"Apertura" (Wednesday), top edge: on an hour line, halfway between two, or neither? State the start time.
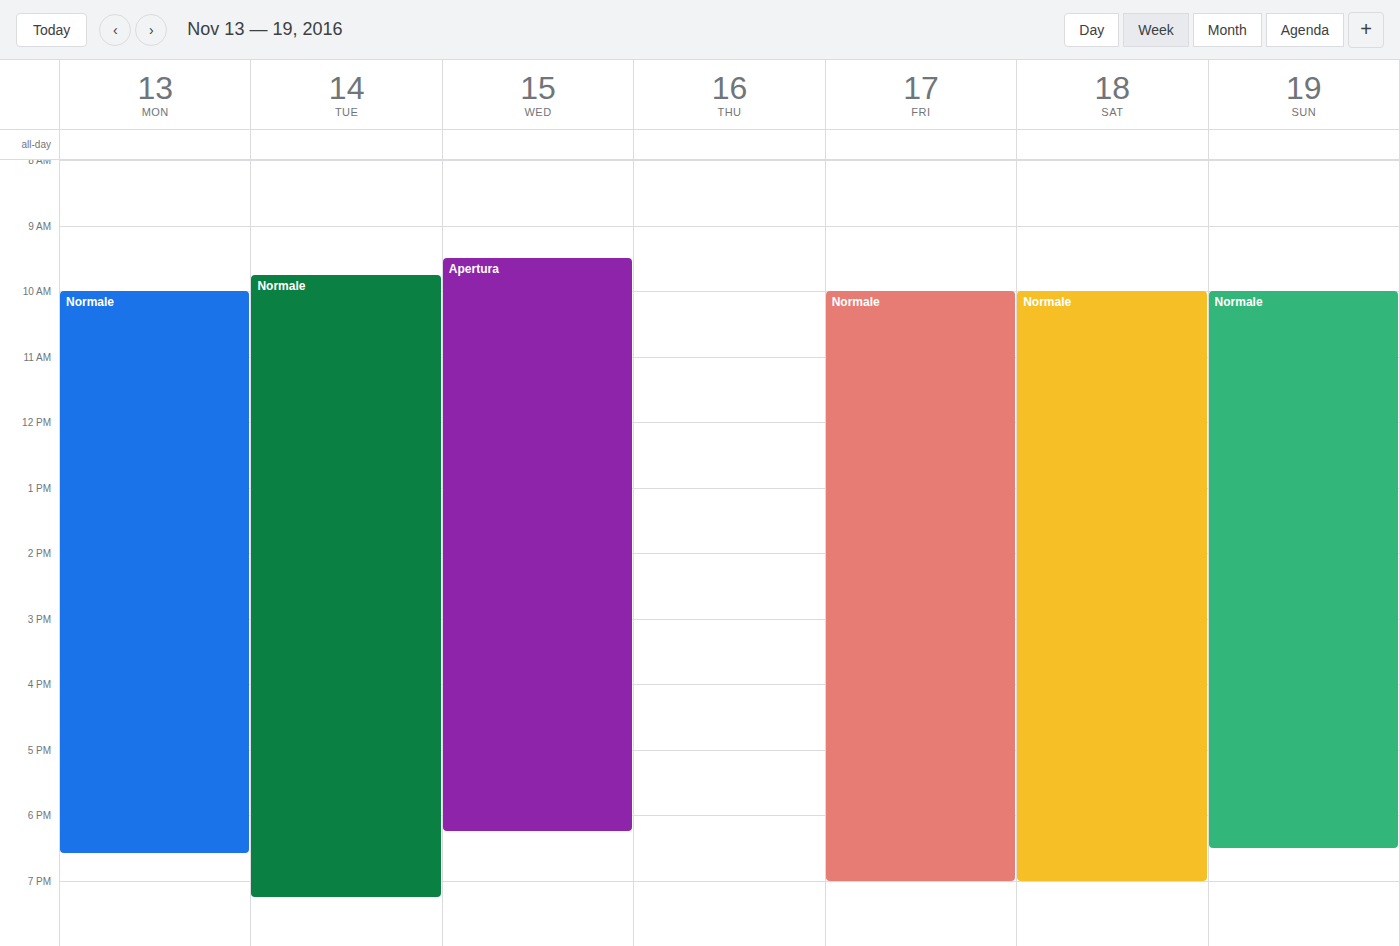
9:30 AM -- halfway between the 9 AM and 10 AM lines.